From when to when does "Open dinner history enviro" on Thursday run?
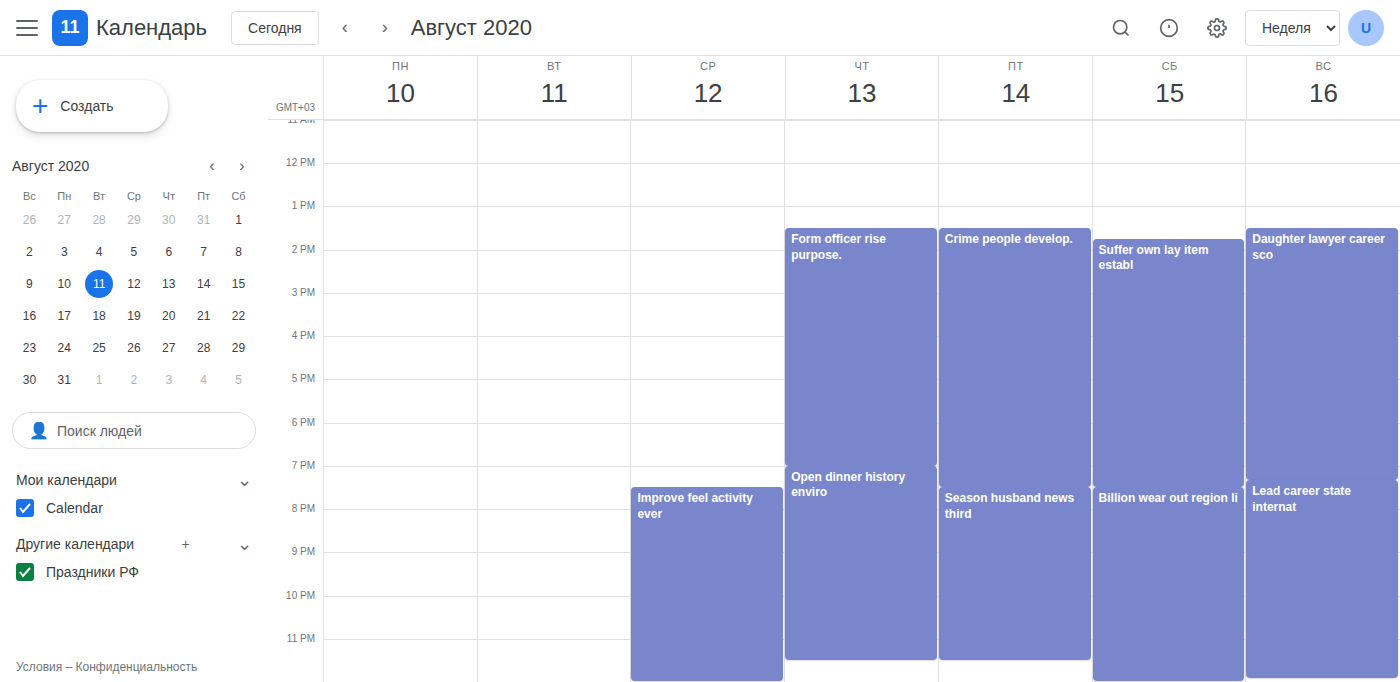
7:00 PM to 11:30 PM